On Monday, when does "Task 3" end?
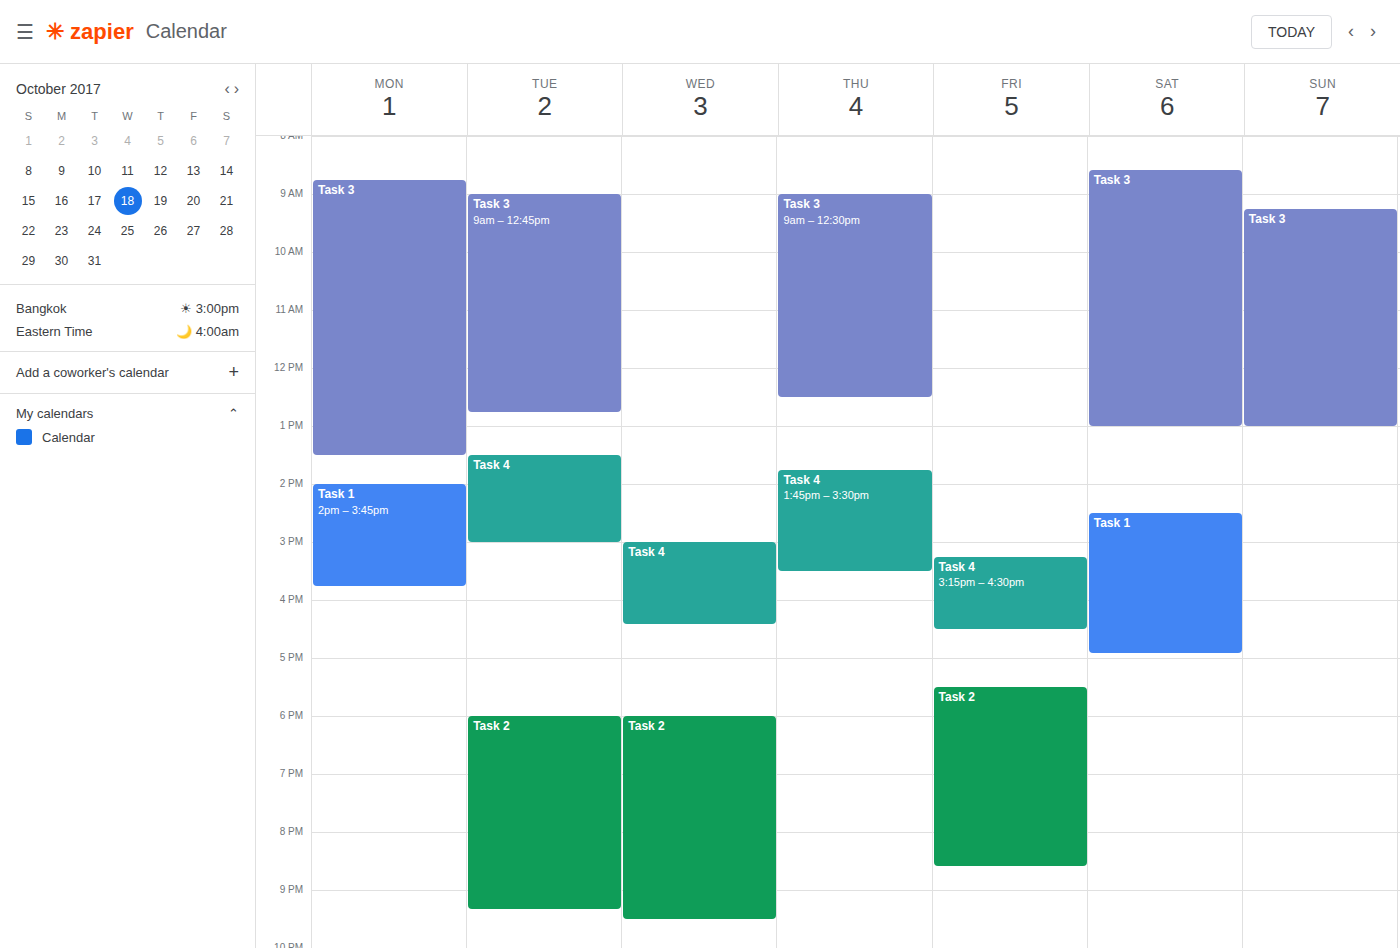
1:30 PM